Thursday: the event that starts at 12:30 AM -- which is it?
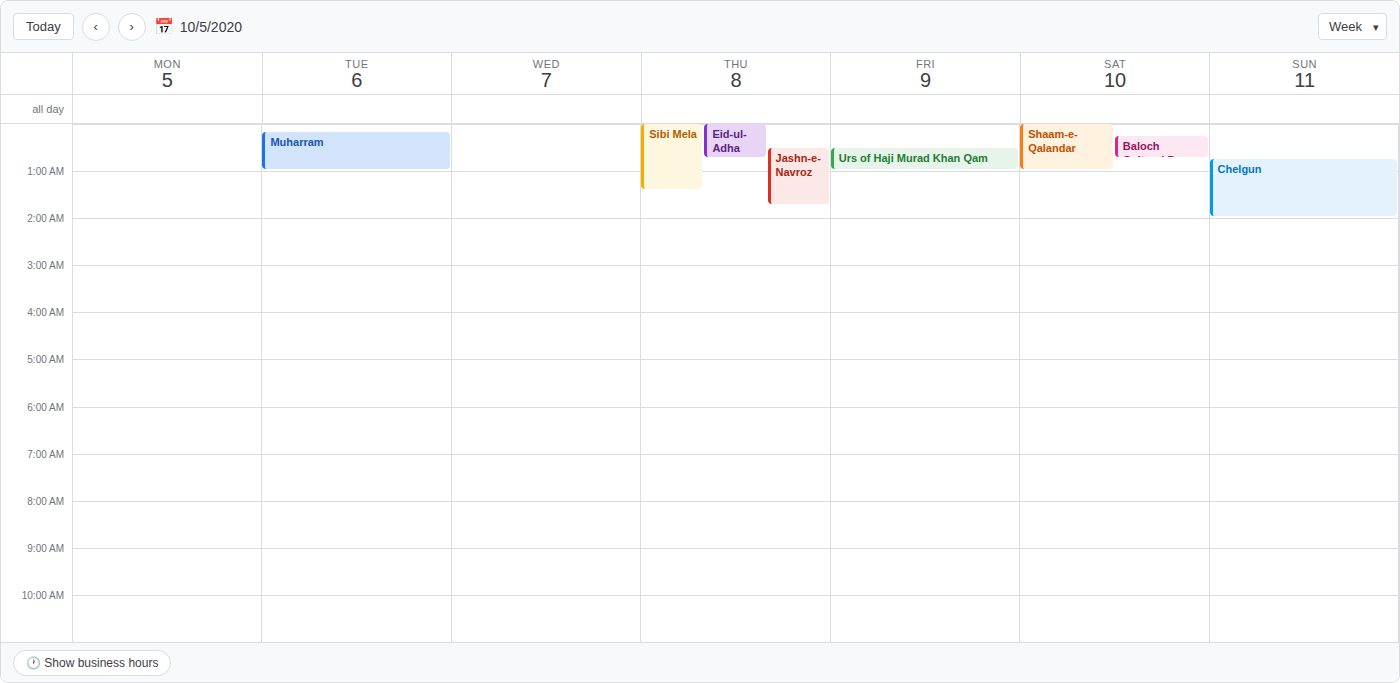
"Jashn-e-Navroz"